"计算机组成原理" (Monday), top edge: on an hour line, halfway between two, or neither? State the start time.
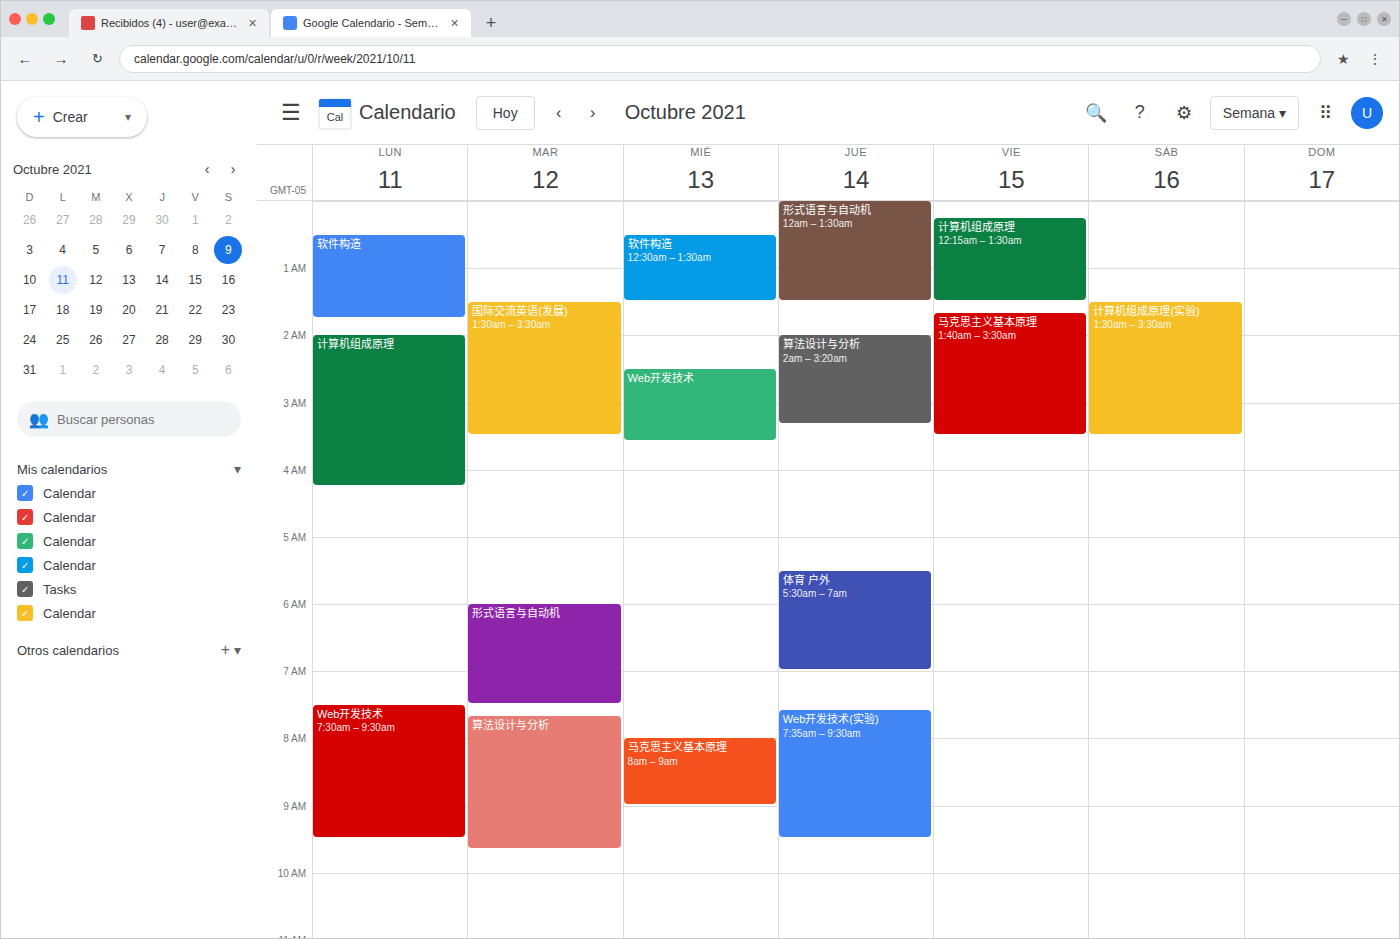
02:00 -- exactly on the 02:00 line.